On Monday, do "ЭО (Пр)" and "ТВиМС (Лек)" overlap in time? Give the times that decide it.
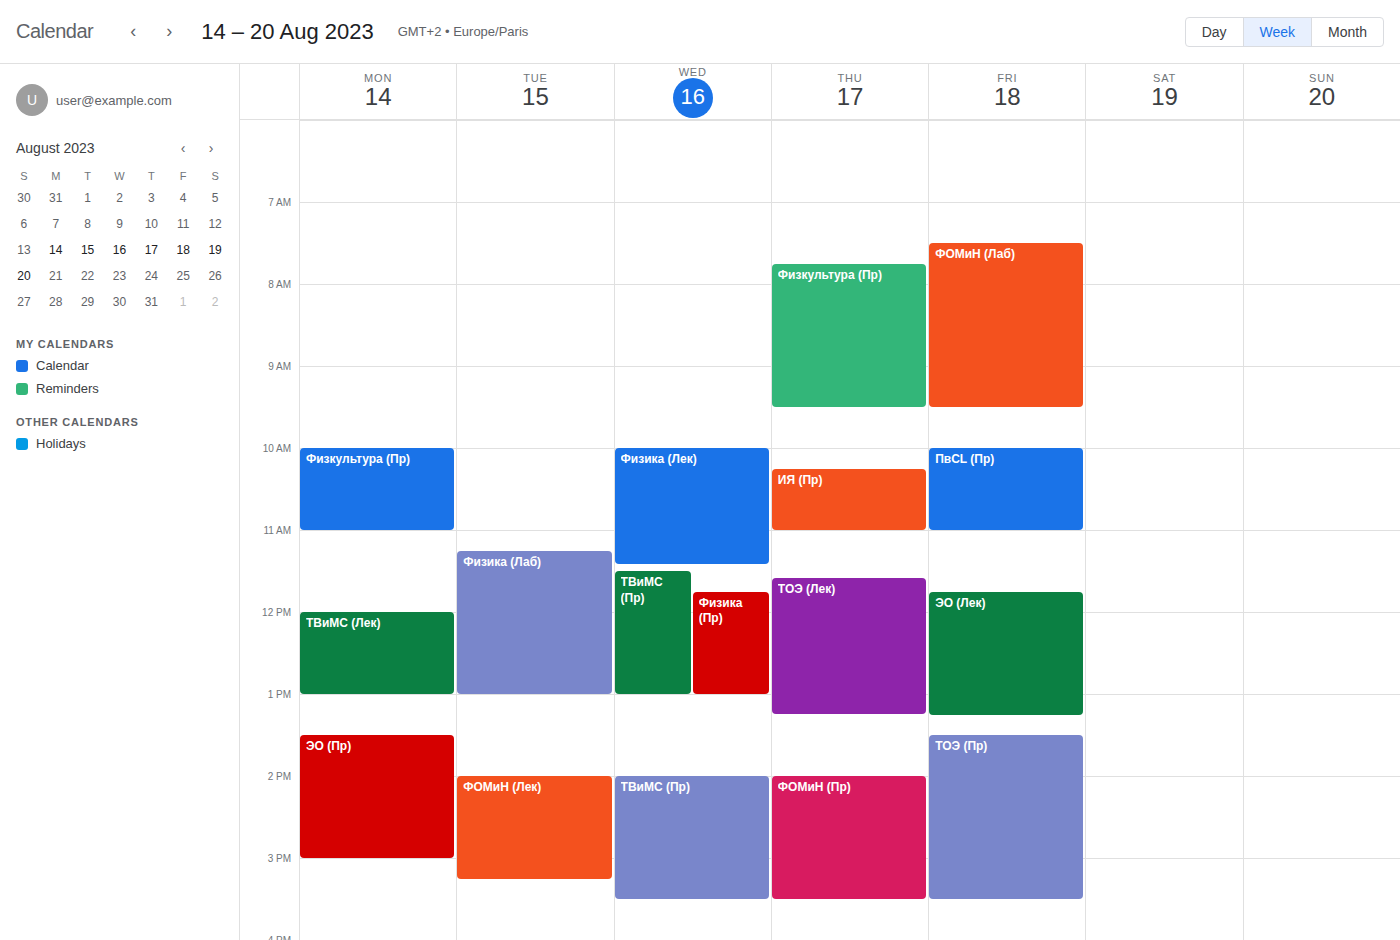
"ТВиМС (Лек)" ends at 1:00 PM and "ЭО (Пр)" starts at 1:30 PM -- no overlap.